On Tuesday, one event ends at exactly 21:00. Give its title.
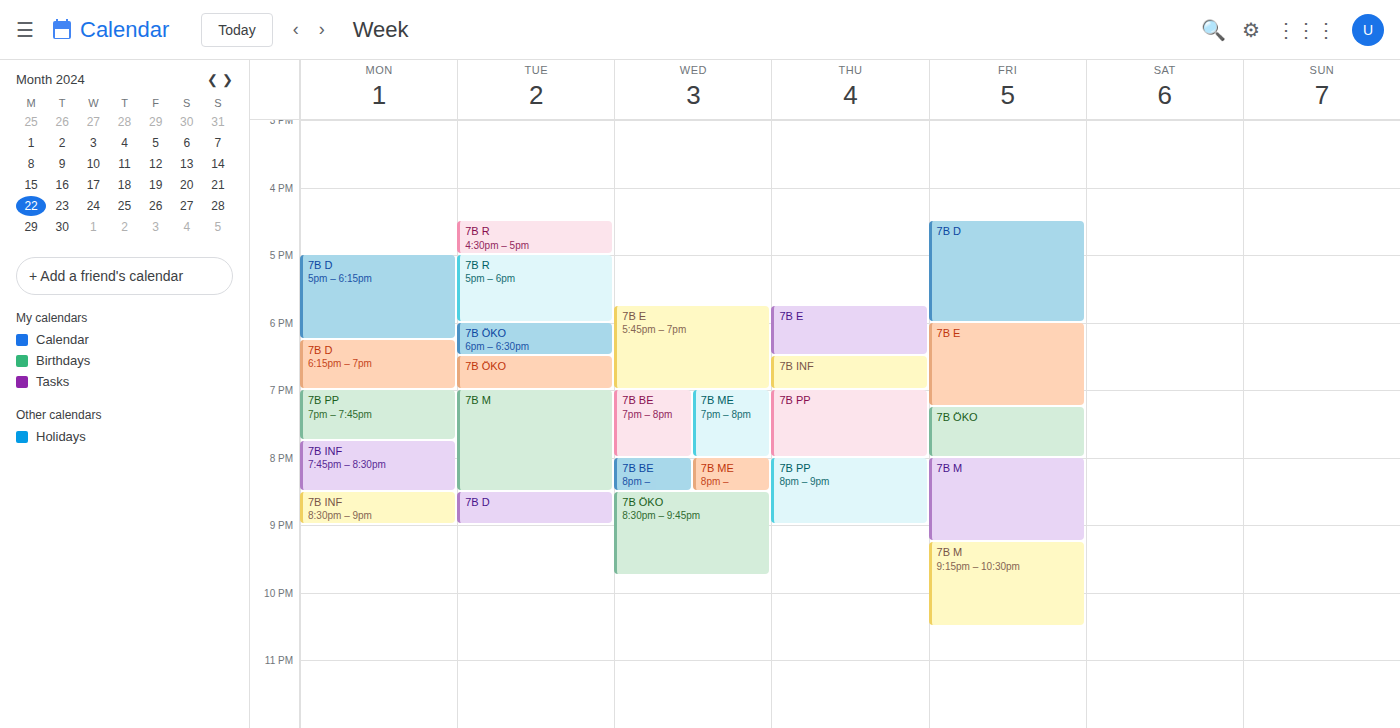
"7B D"